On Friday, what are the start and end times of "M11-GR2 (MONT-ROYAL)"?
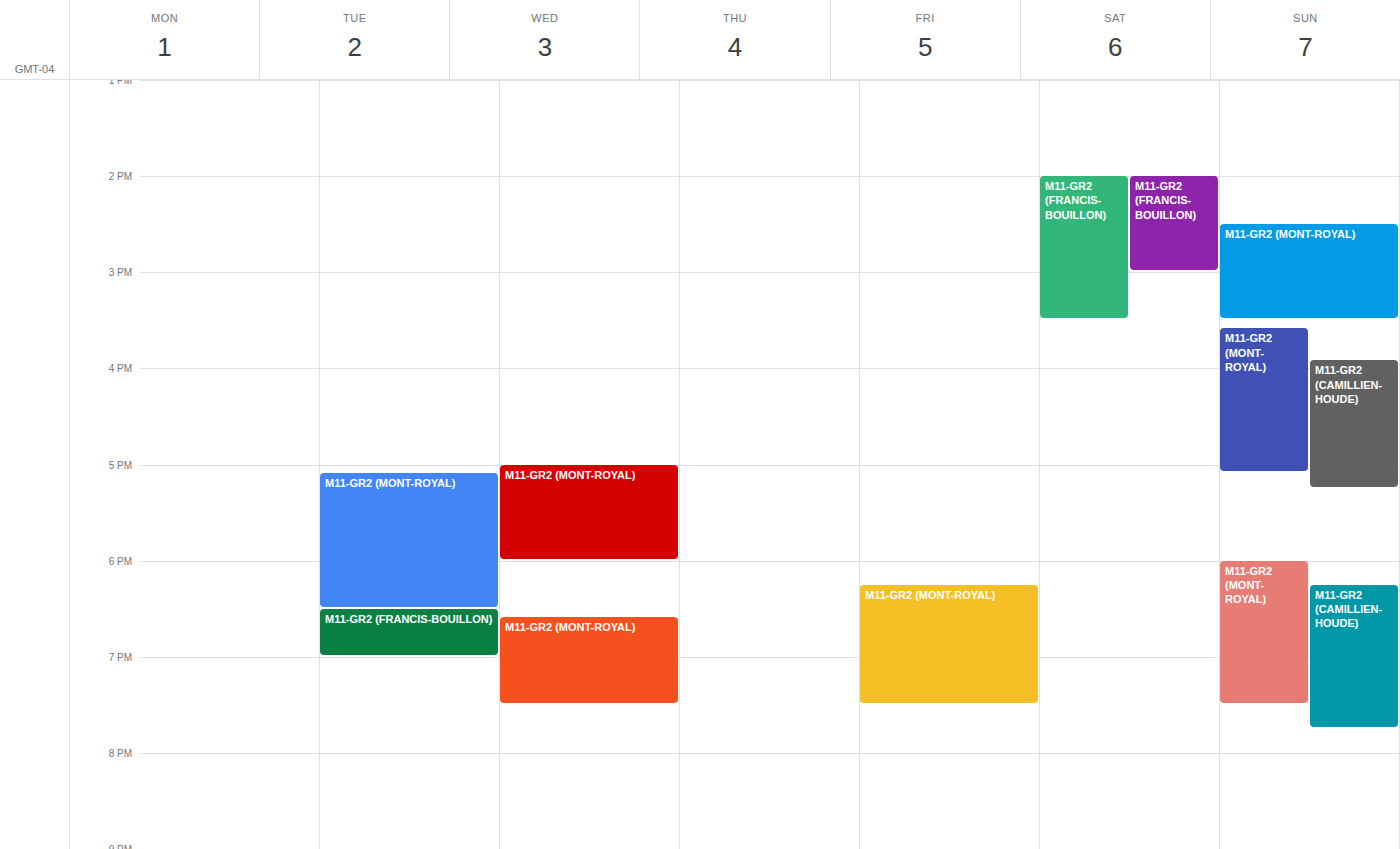
6:15 PM to 7:30 PM